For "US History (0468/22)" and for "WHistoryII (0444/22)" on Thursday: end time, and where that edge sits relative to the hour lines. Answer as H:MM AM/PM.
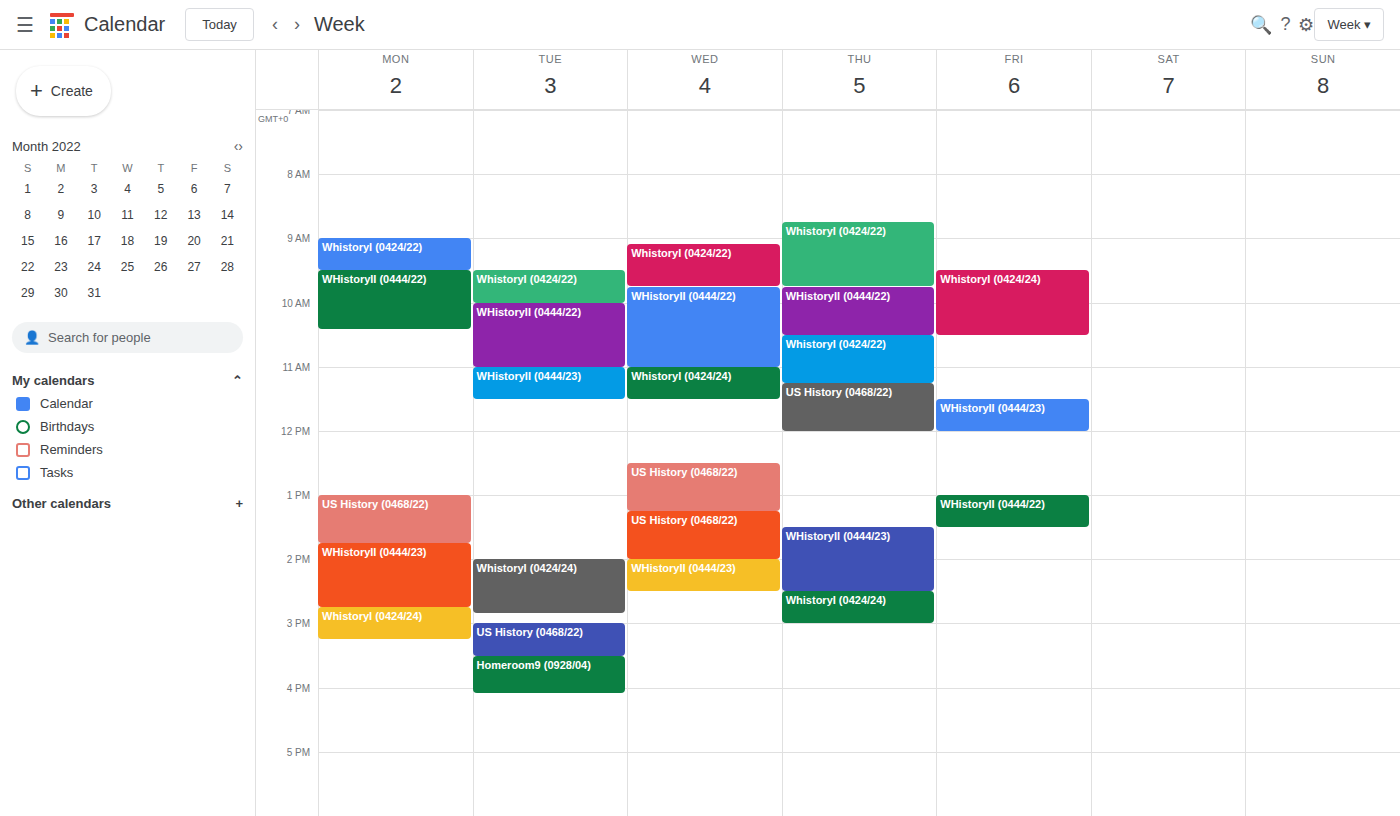
"US History (0468/22)": 12:00 PM, exactly on the 12 PM line. "WHistoryII (0444/22)": 10:30 AM, halfway between the 10 AM and 11 AM lines.